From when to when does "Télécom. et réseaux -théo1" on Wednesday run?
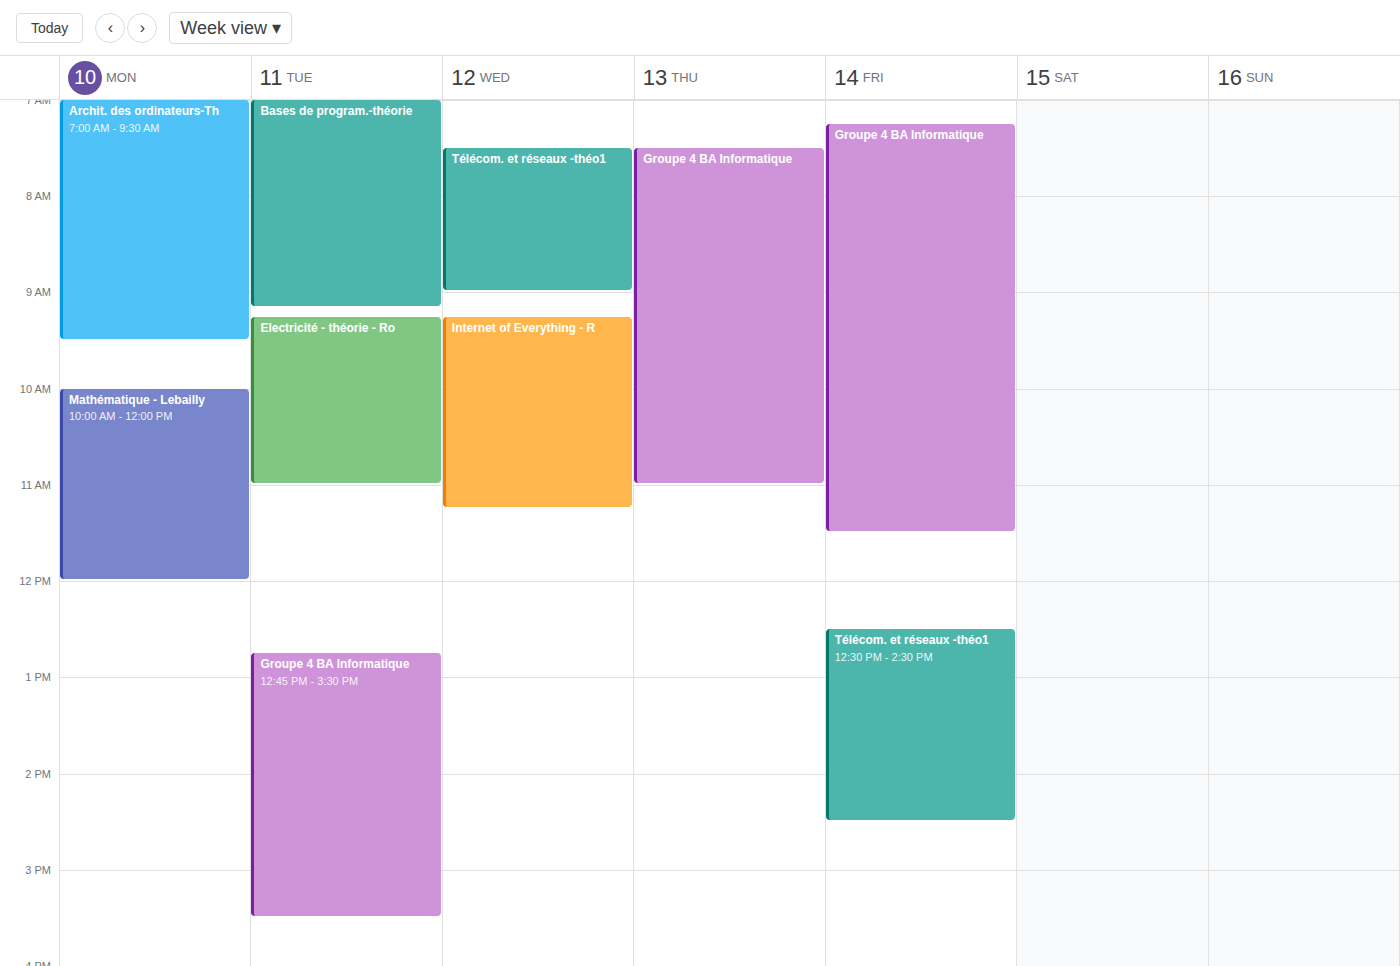
7:30 AM to 9:00 AM